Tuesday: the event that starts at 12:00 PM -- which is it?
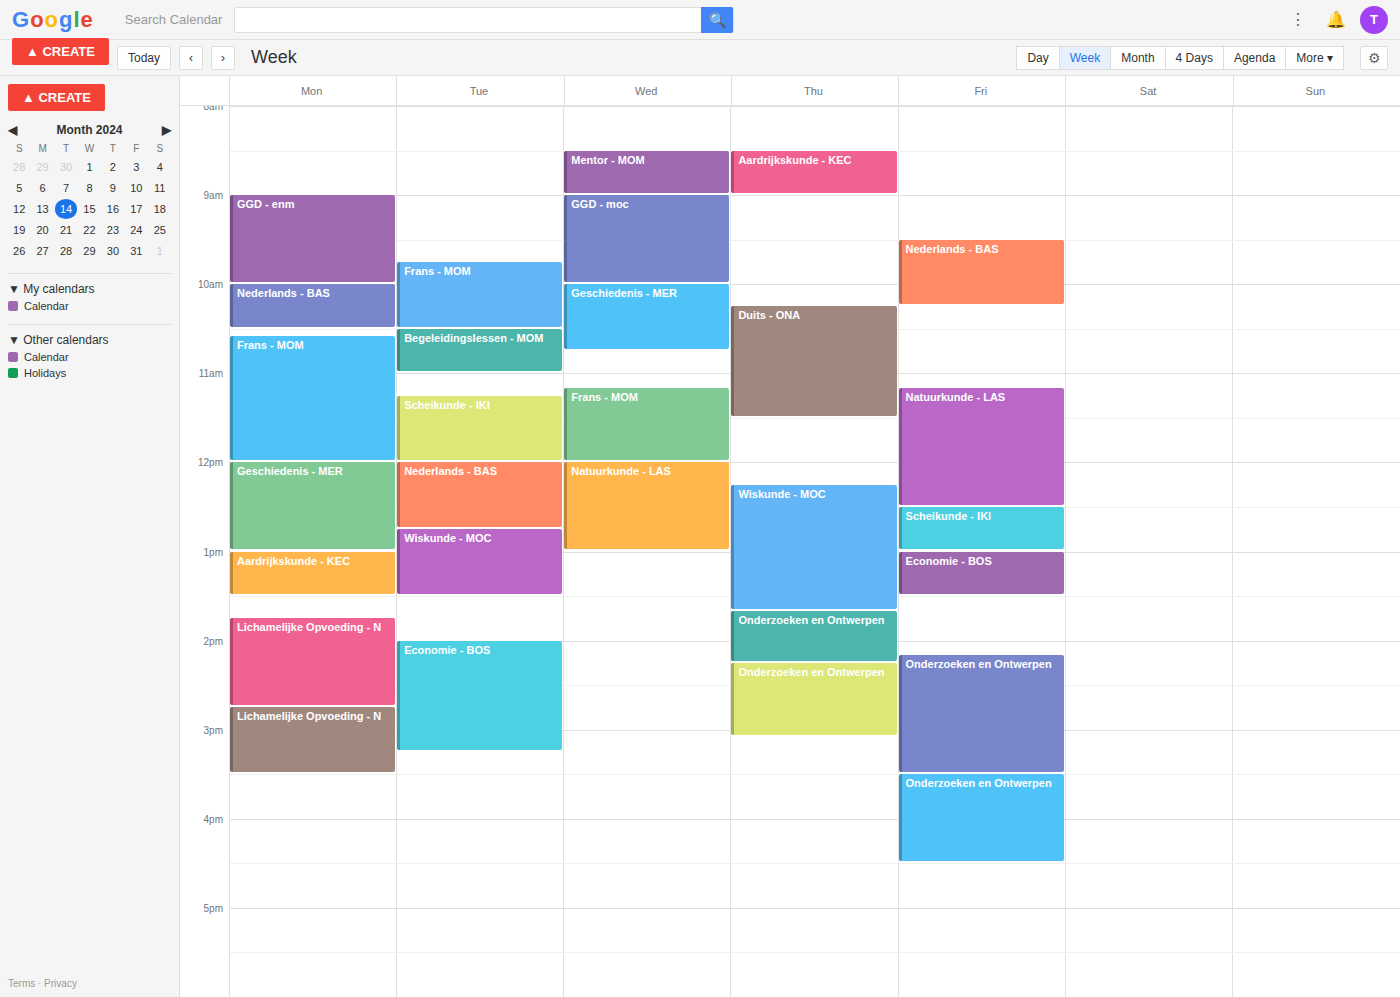
"Nederlands - BAS"